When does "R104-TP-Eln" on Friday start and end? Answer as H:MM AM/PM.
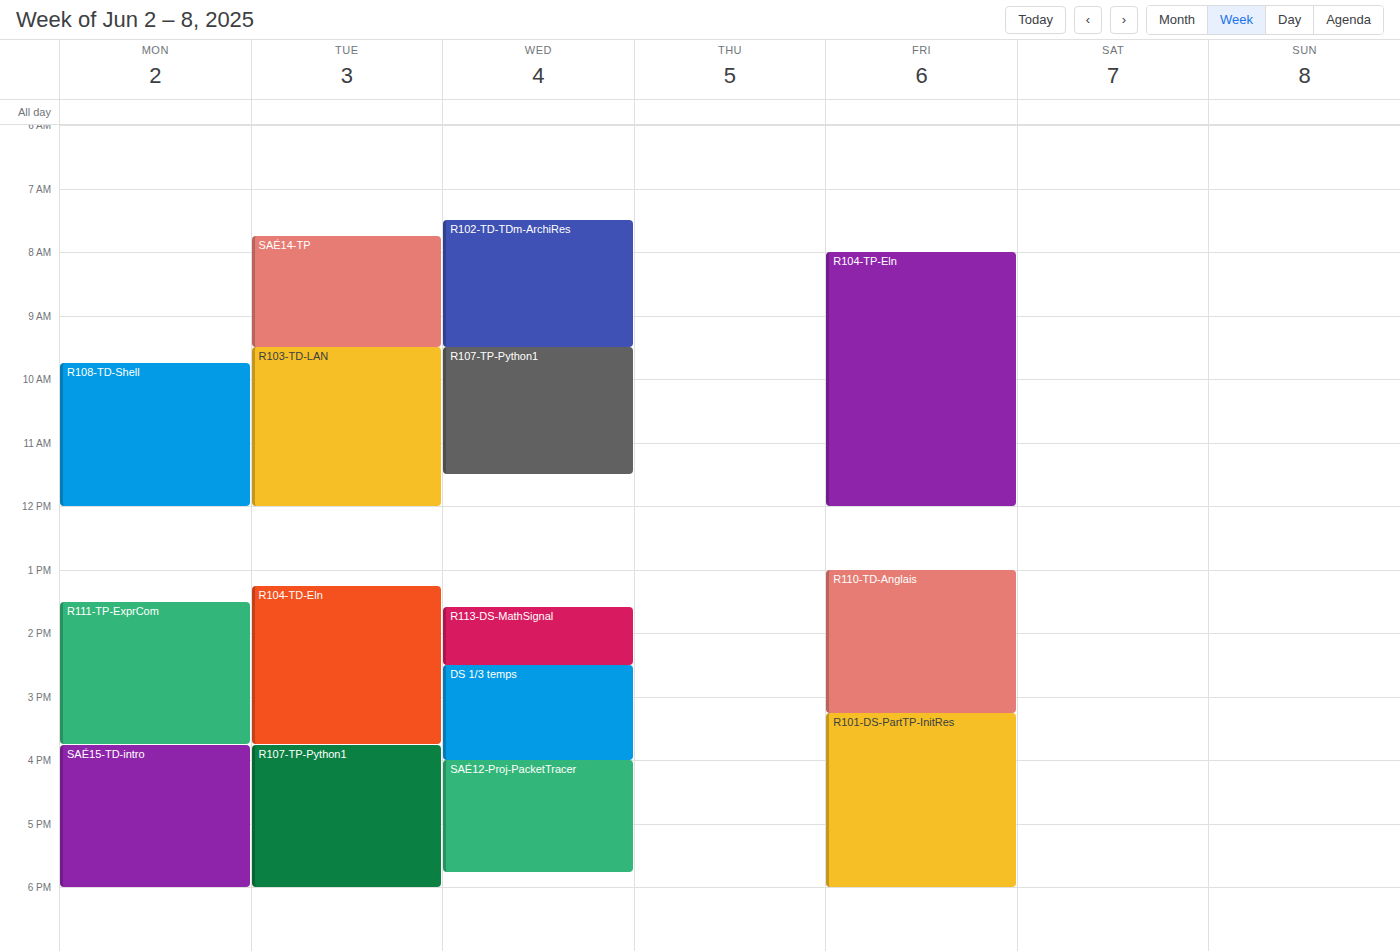
8:00 AM to 12:00 PM